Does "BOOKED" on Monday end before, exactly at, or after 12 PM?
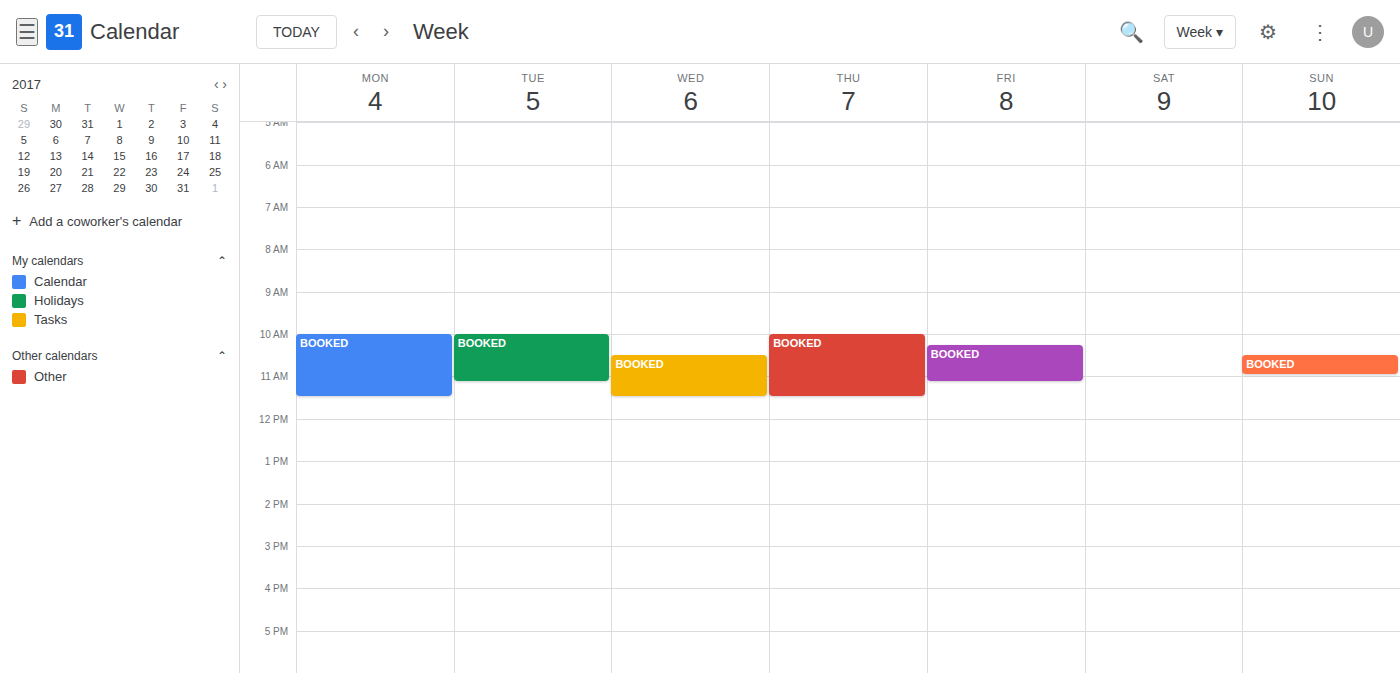
11:30 AM -- before 12 PM, 30 minutes above the 12 PM line.